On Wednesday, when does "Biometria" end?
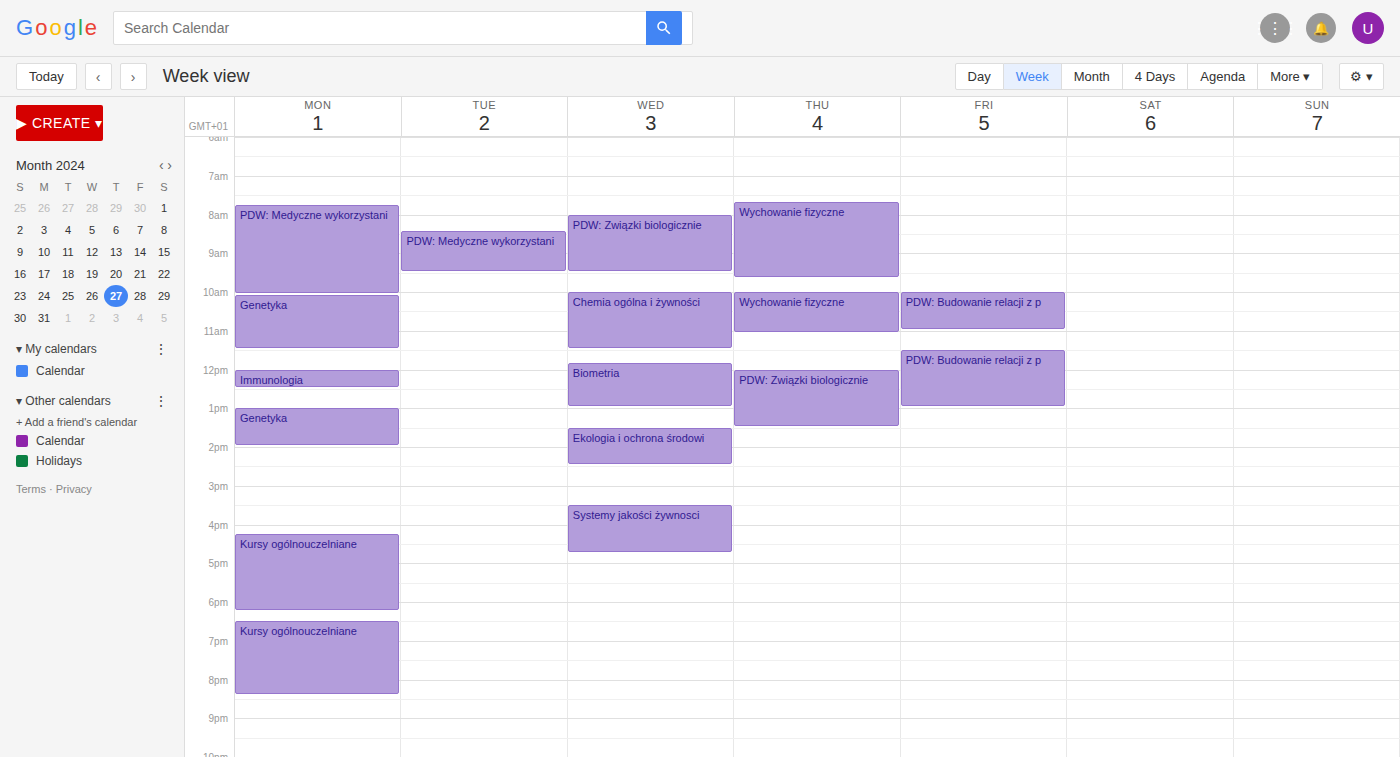
1:00 PM